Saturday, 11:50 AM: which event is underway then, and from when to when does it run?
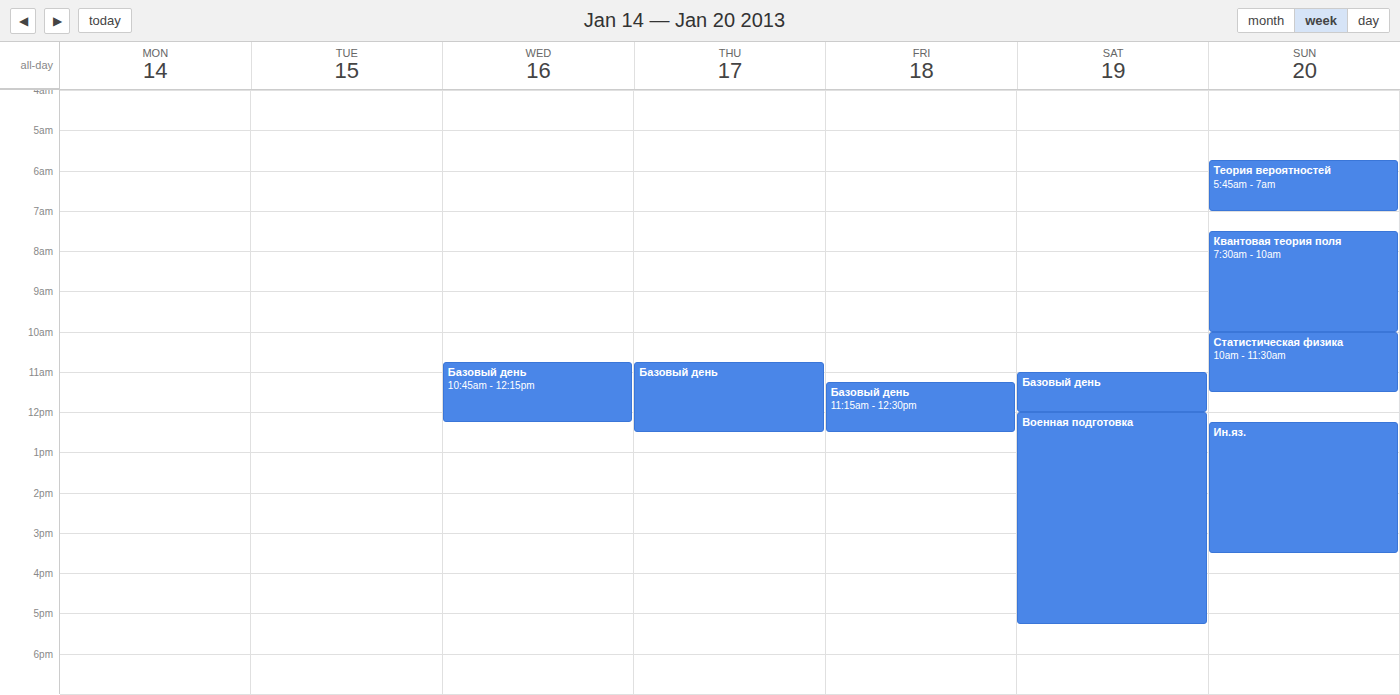
"Базовый день", 11:00 AM to 12:00 PM